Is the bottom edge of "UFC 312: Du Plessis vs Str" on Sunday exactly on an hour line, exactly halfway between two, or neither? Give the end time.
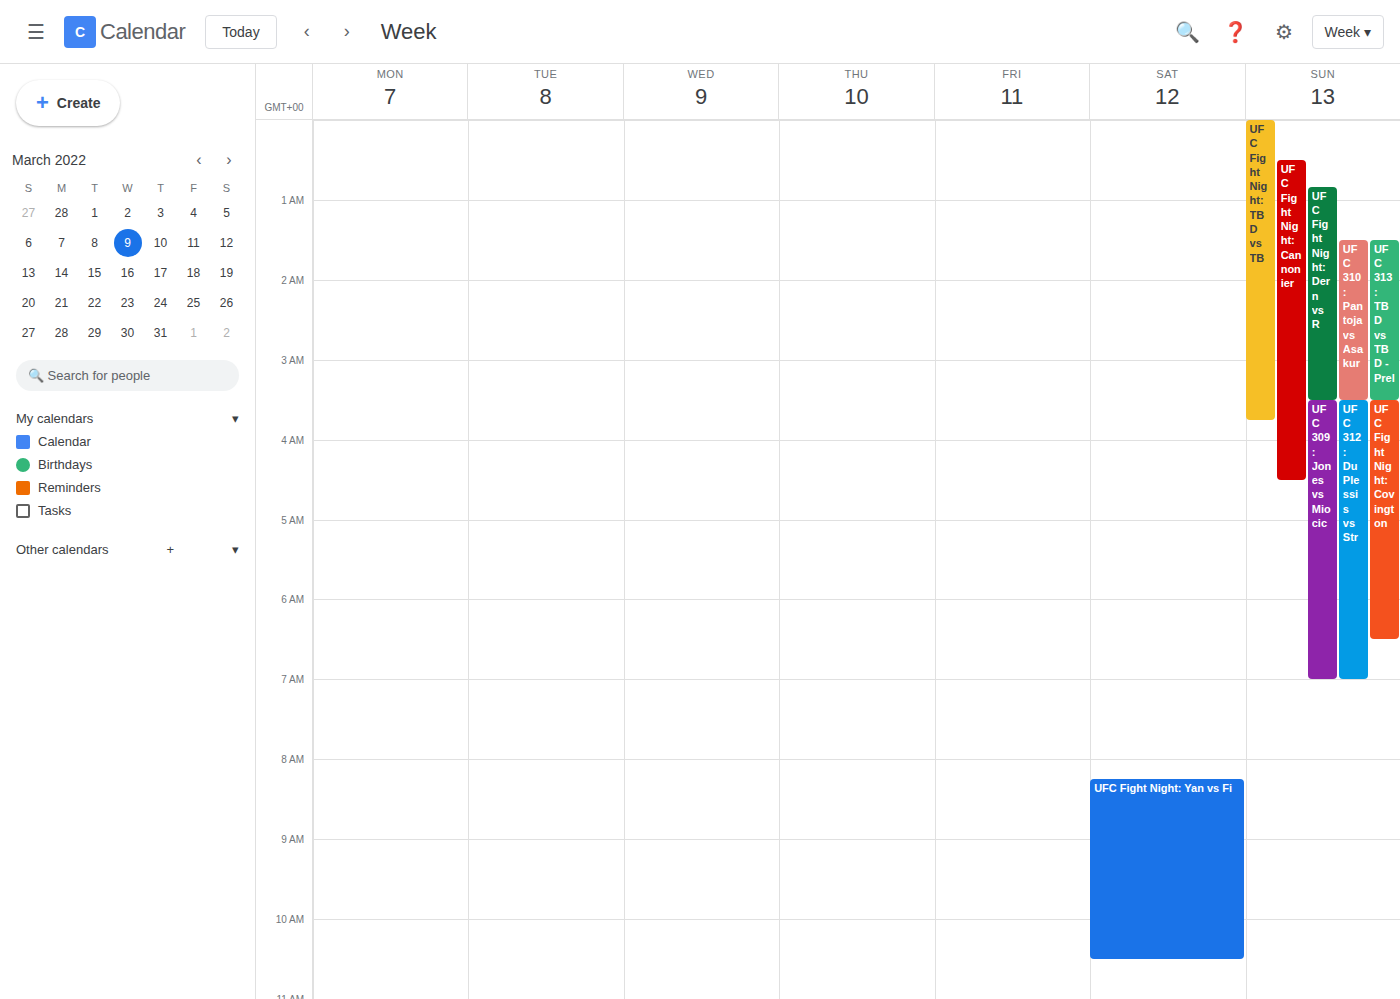
7:00 AM -- exactly on the 7 AM line.